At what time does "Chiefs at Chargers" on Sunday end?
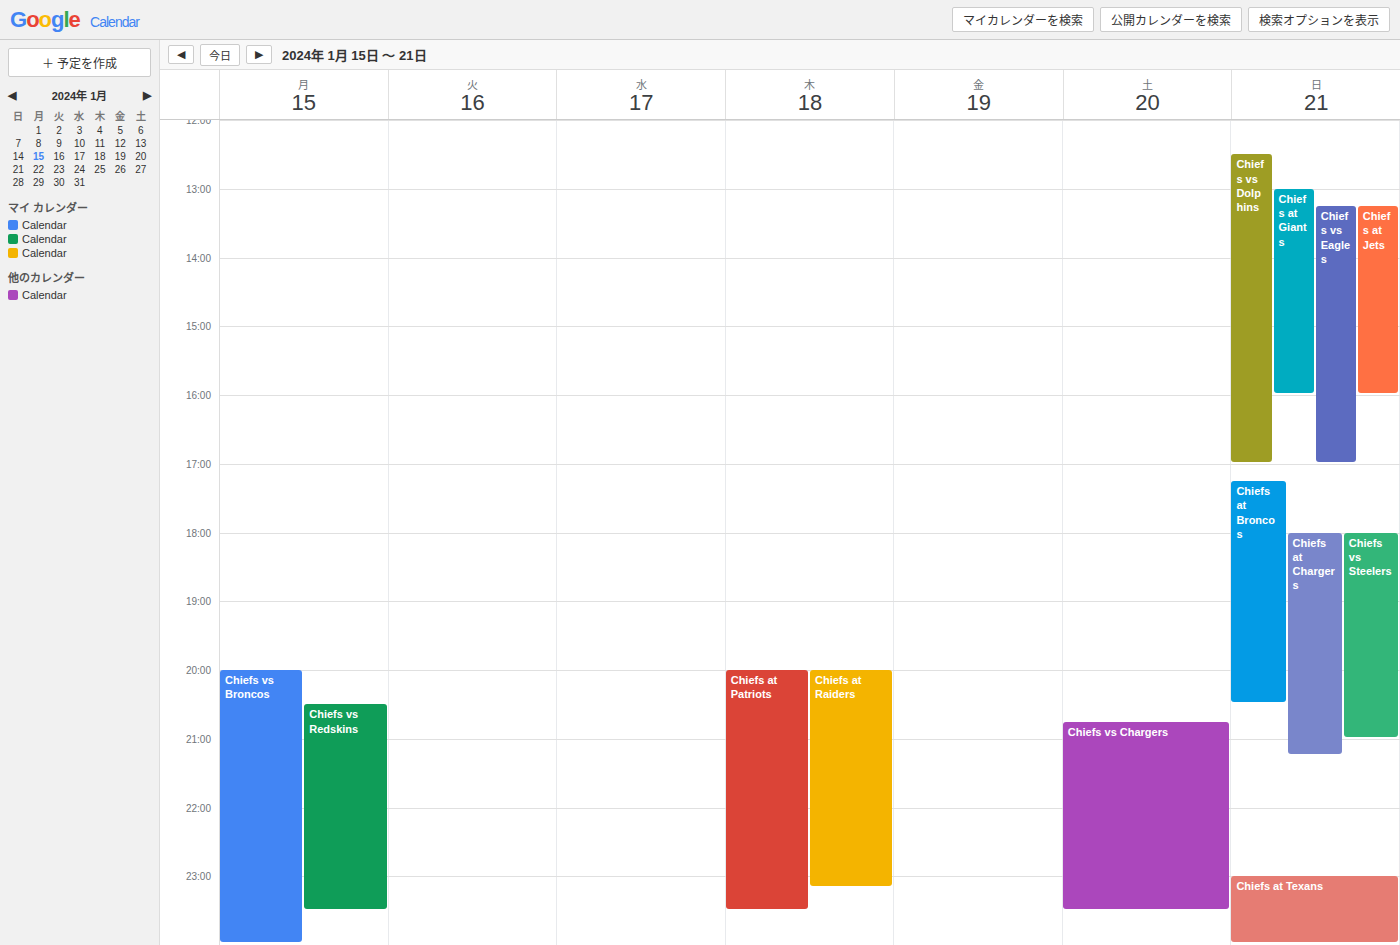
21:15